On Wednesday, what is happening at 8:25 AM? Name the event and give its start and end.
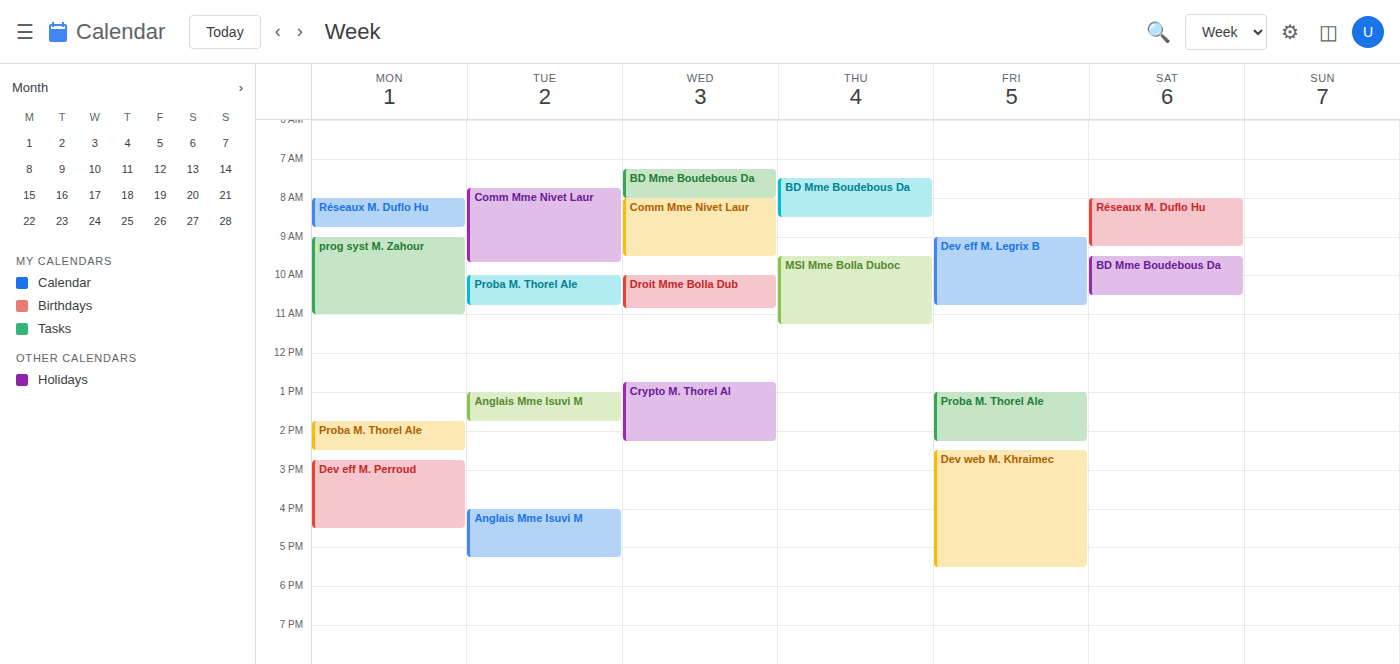
"Comm Mme Nivet Laur", 8:00 AM to 9:30 AM